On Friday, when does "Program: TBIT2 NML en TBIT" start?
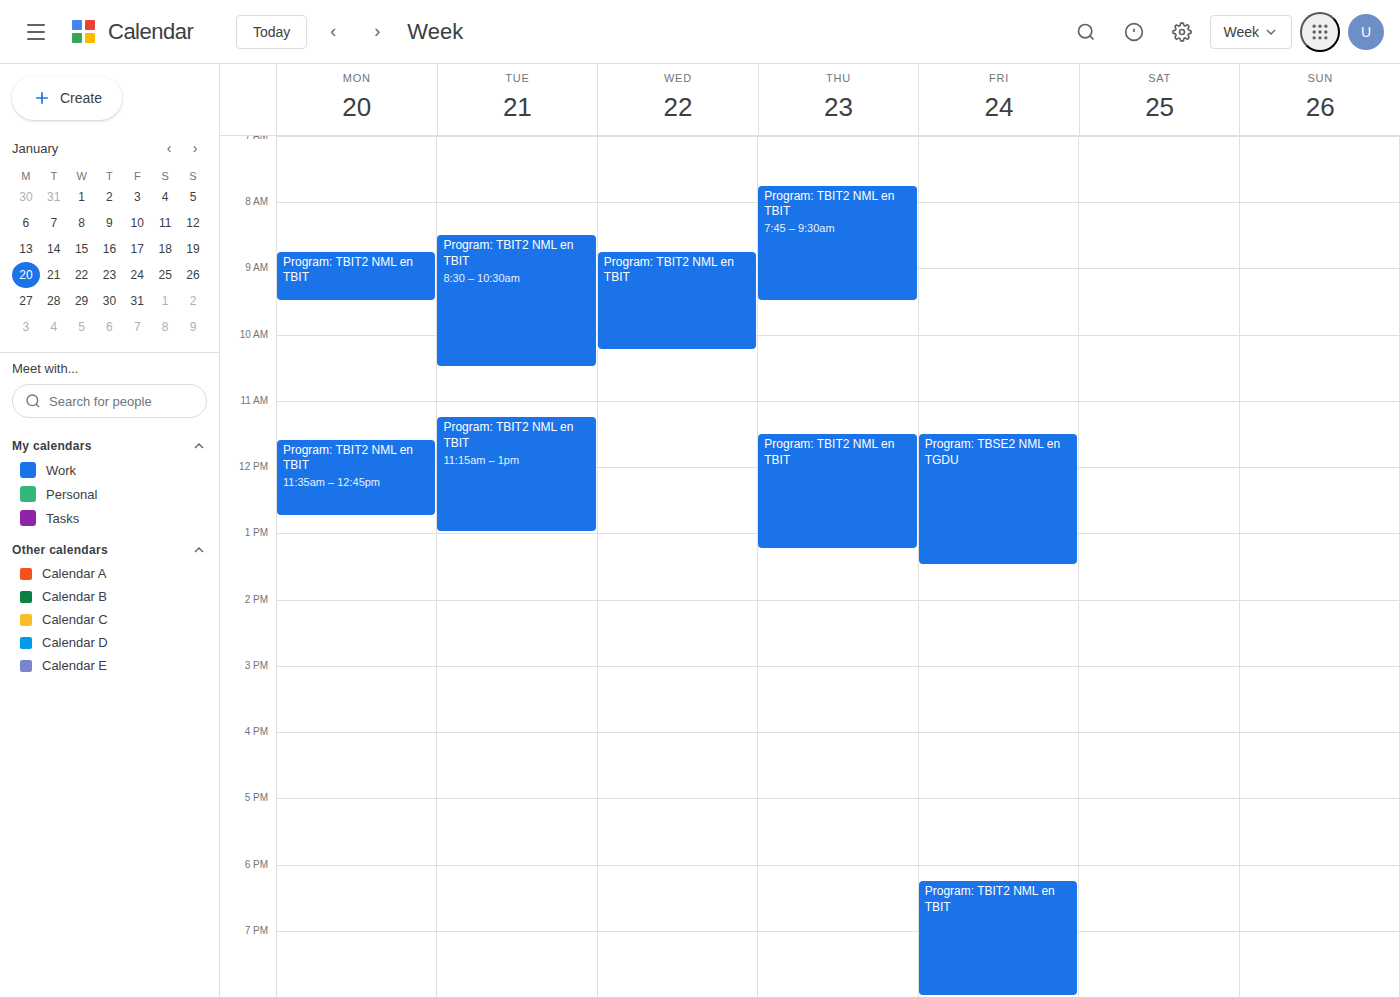
6:15 PM